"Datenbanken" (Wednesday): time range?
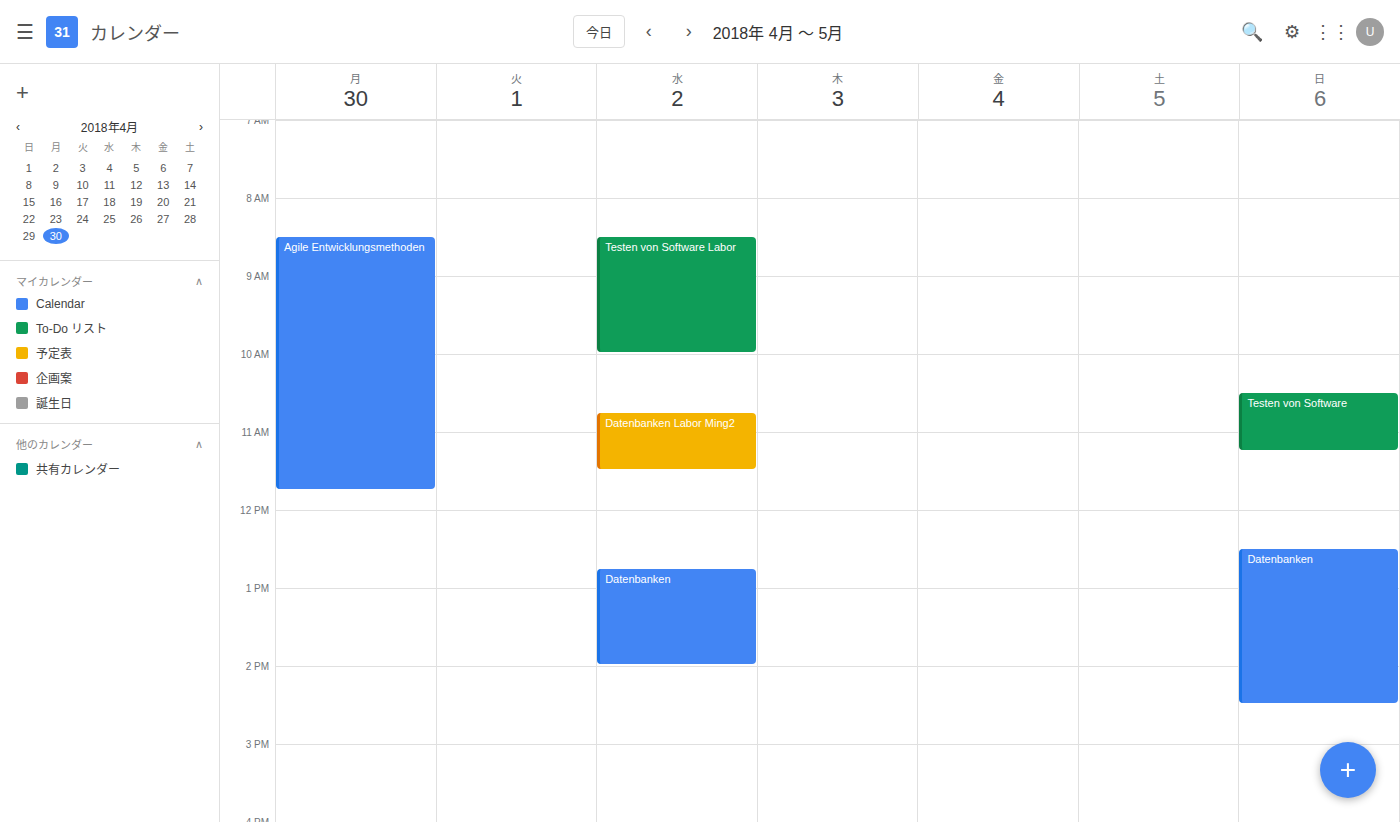
12:45 PM to 2:00 PM